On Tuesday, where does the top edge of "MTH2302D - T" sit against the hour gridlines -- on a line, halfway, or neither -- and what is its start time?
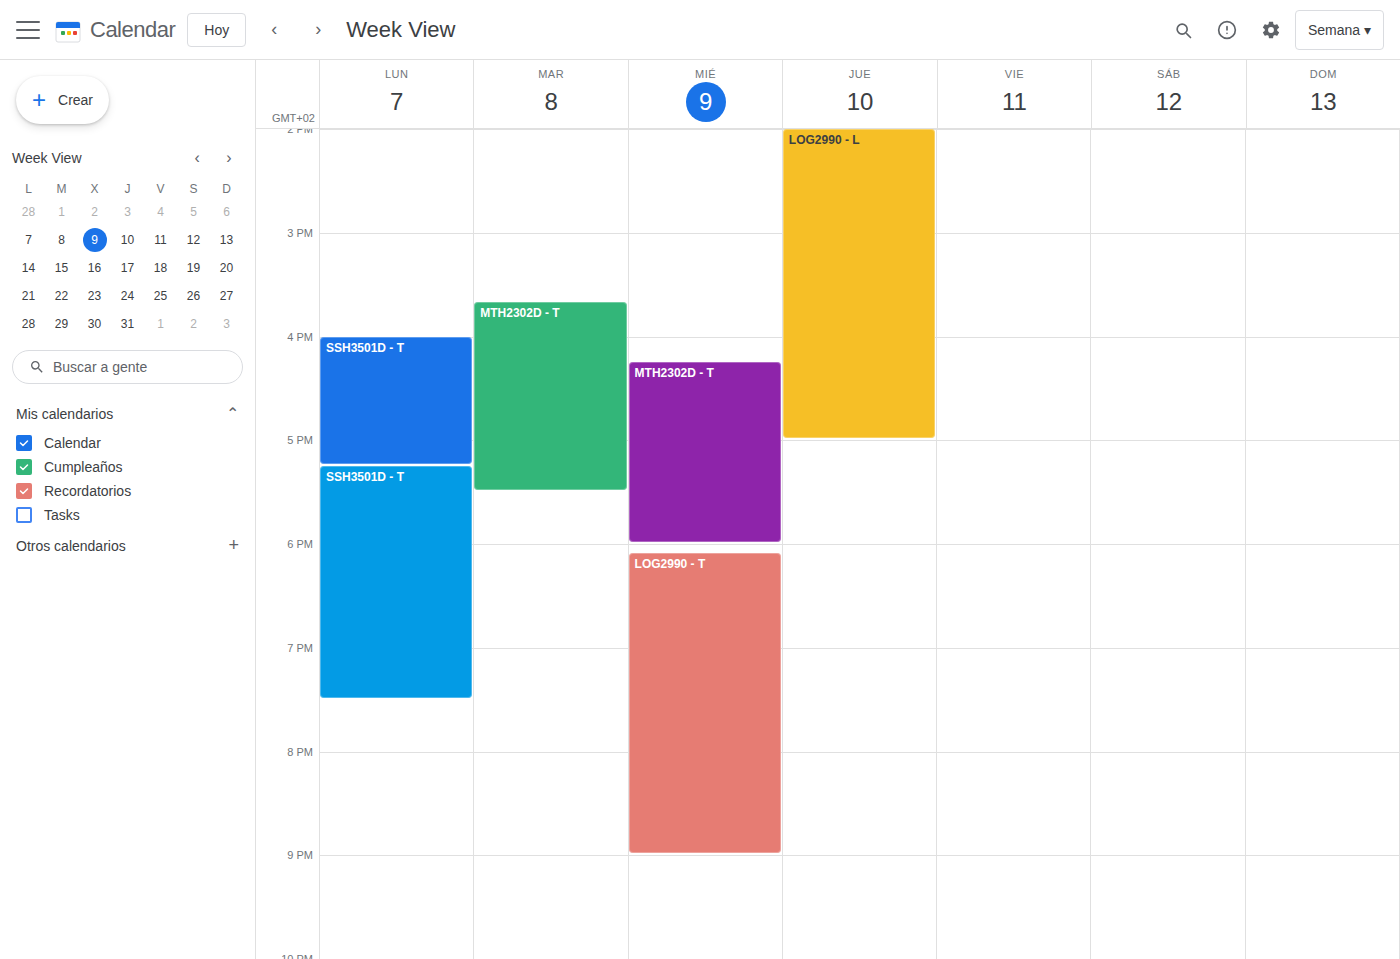
3:40 PM -- neither: 40 minutes below the 3 PM line and 20 minutes above the 4 PM line.